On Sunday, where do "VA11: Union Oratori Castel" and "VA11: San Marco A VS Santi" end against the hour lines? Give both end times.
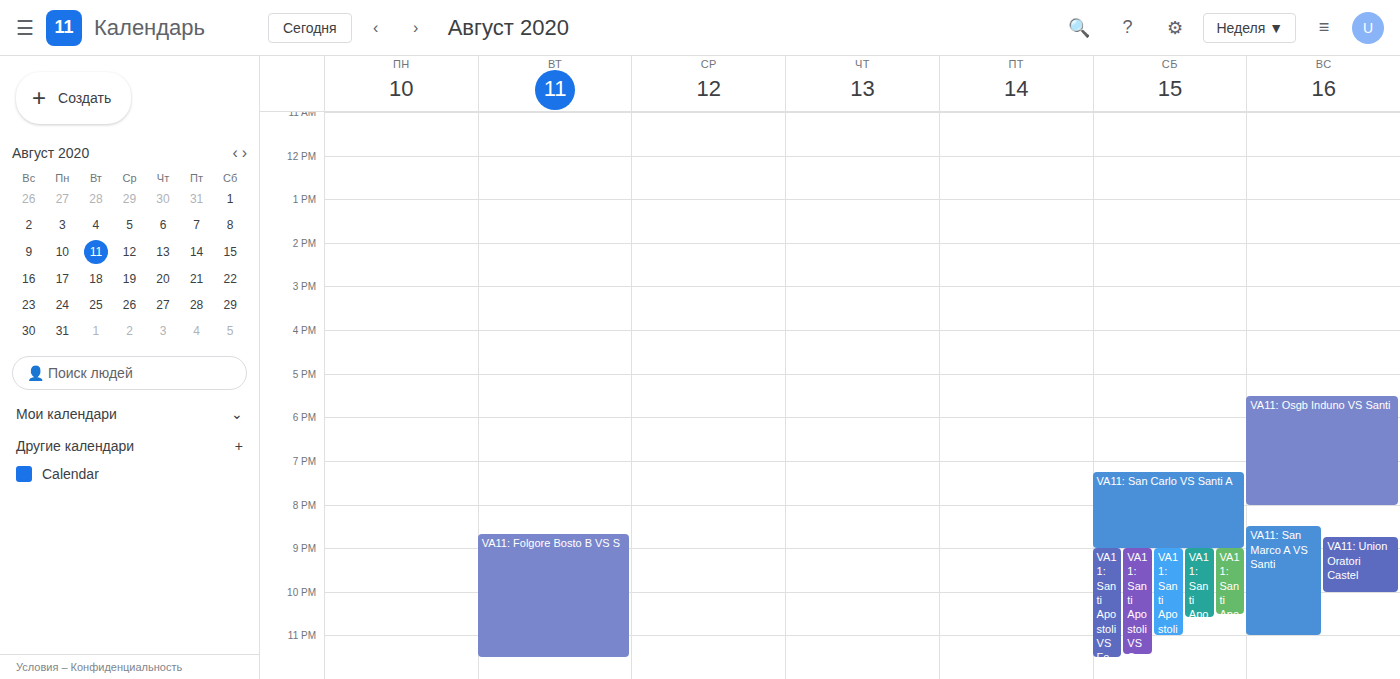
"VA11: Union Oratori Castel": 10:00 PM, exactly on the 10 PM line. "VA11: San Marco A VS Santi": 11:00 PM, exactly on the 11 PM line.